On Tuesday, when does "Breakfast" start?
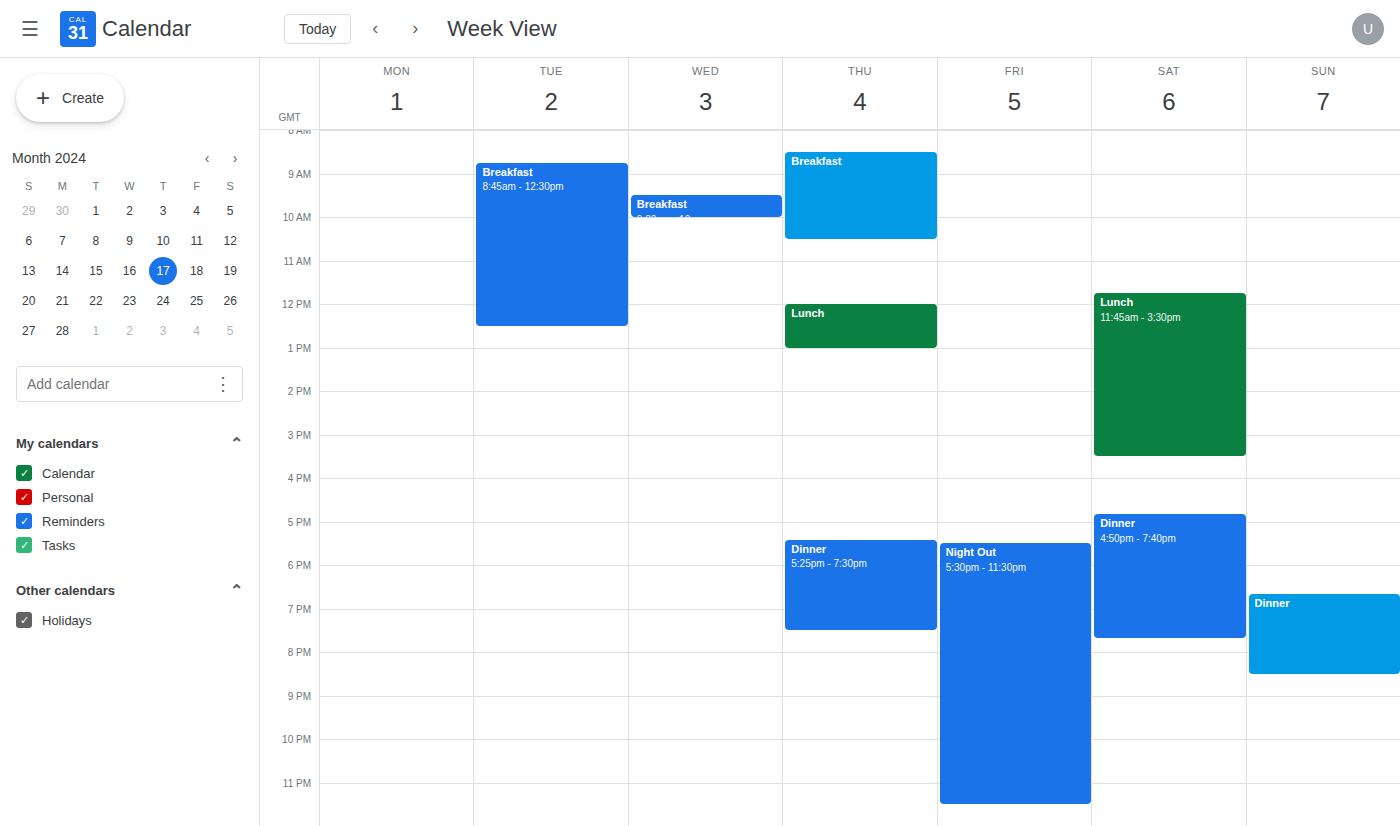
8:45 AM